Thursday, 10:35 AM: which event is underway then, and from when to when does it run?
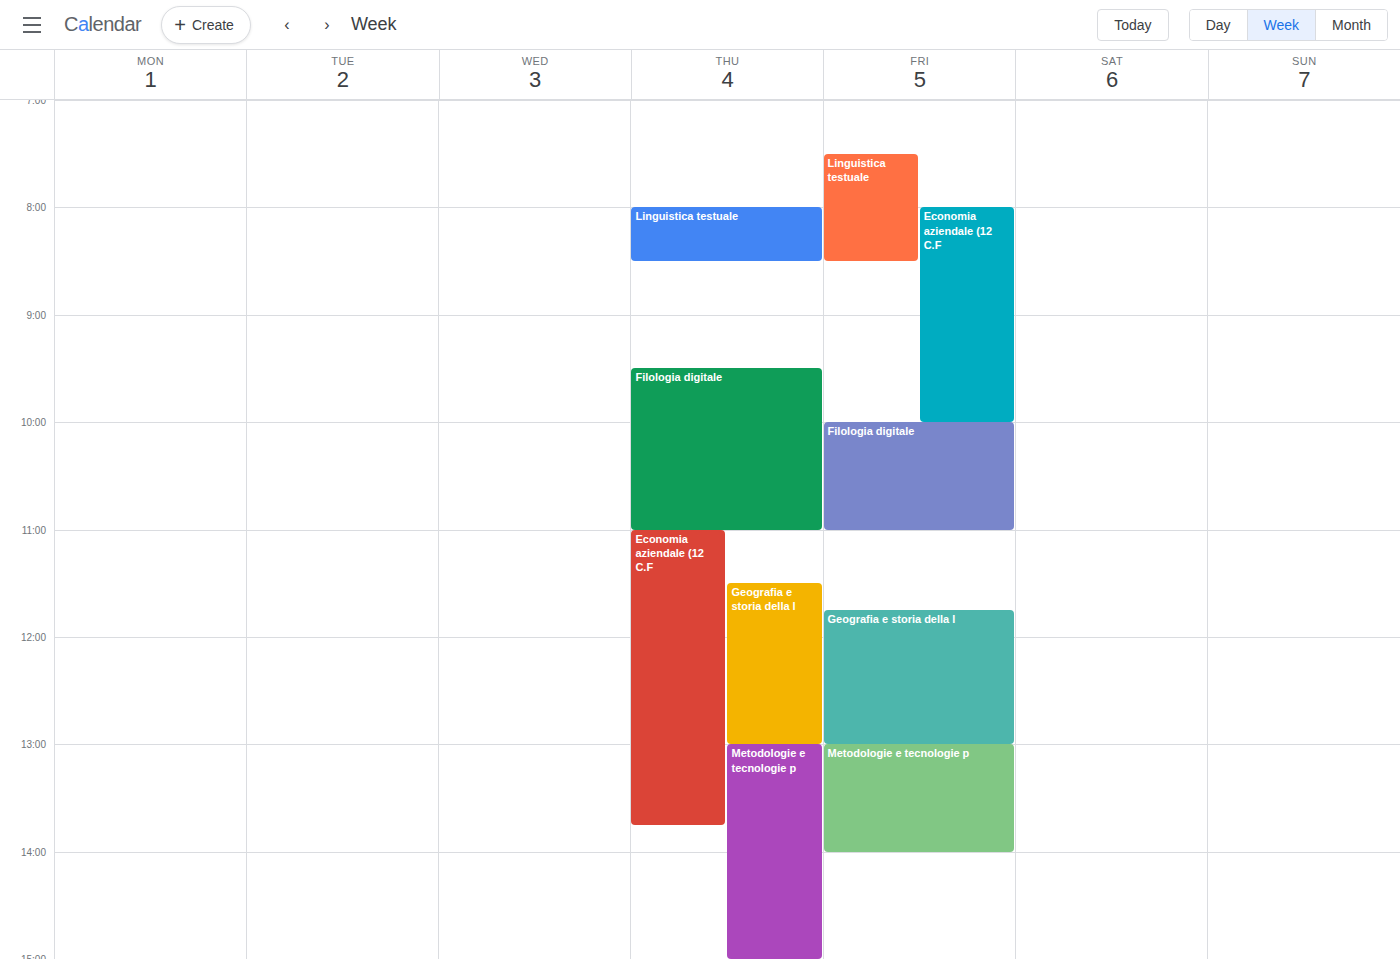
"Filologia digitale", 9:30 AM to 11:00 AM